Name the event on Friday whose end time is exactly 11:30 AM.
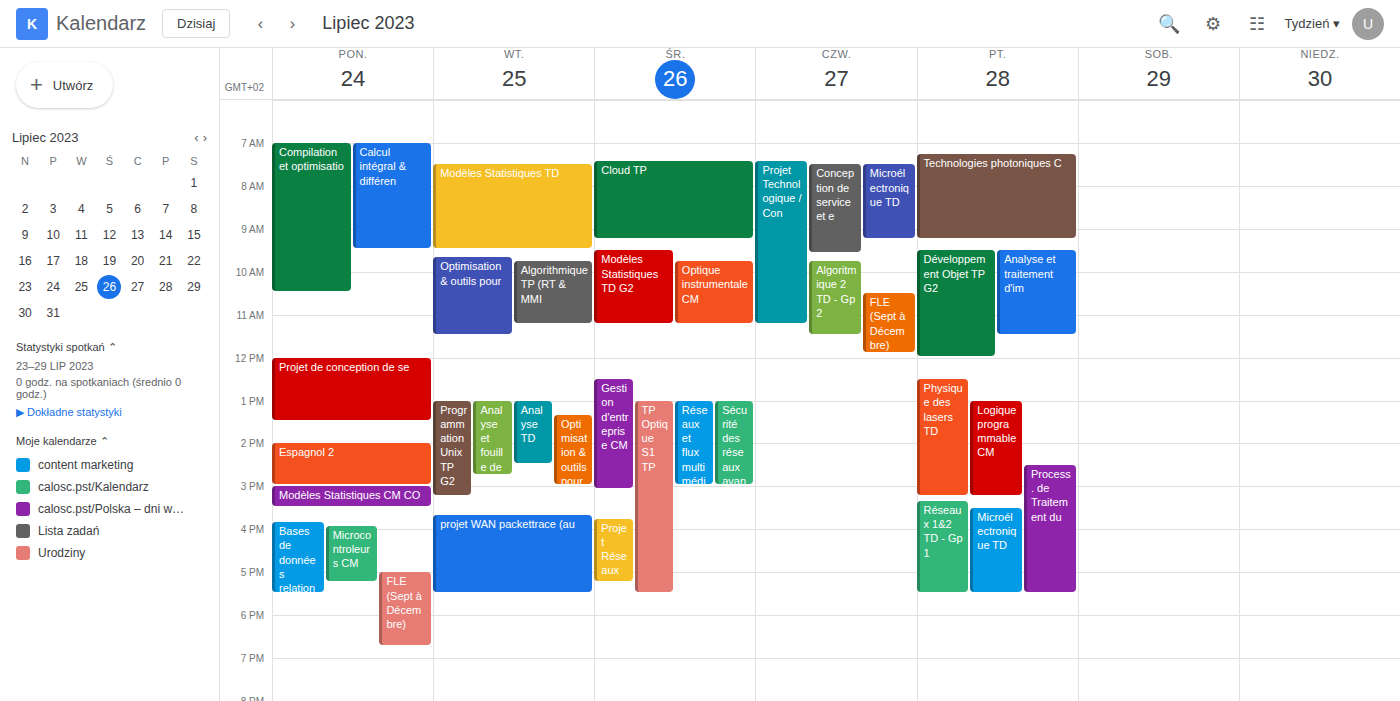
"Analyse et traitement d'im"